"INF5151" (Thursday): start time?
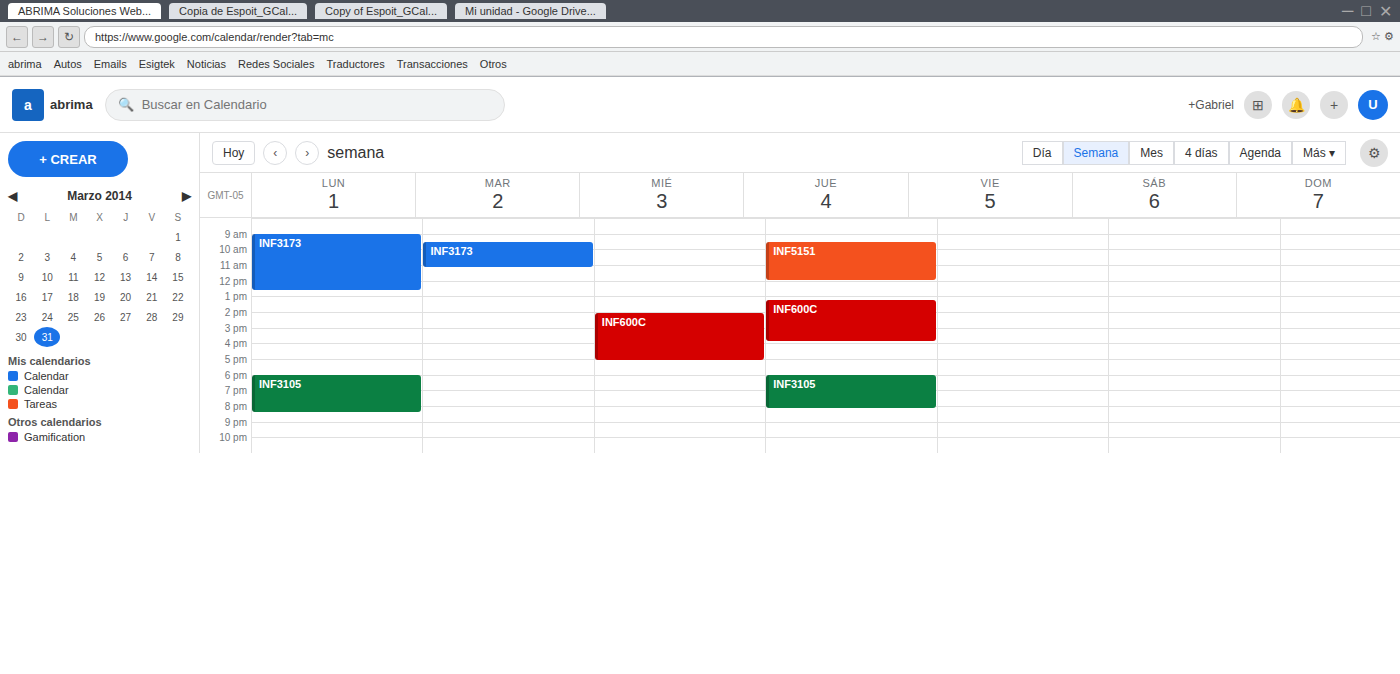
9:30 AM